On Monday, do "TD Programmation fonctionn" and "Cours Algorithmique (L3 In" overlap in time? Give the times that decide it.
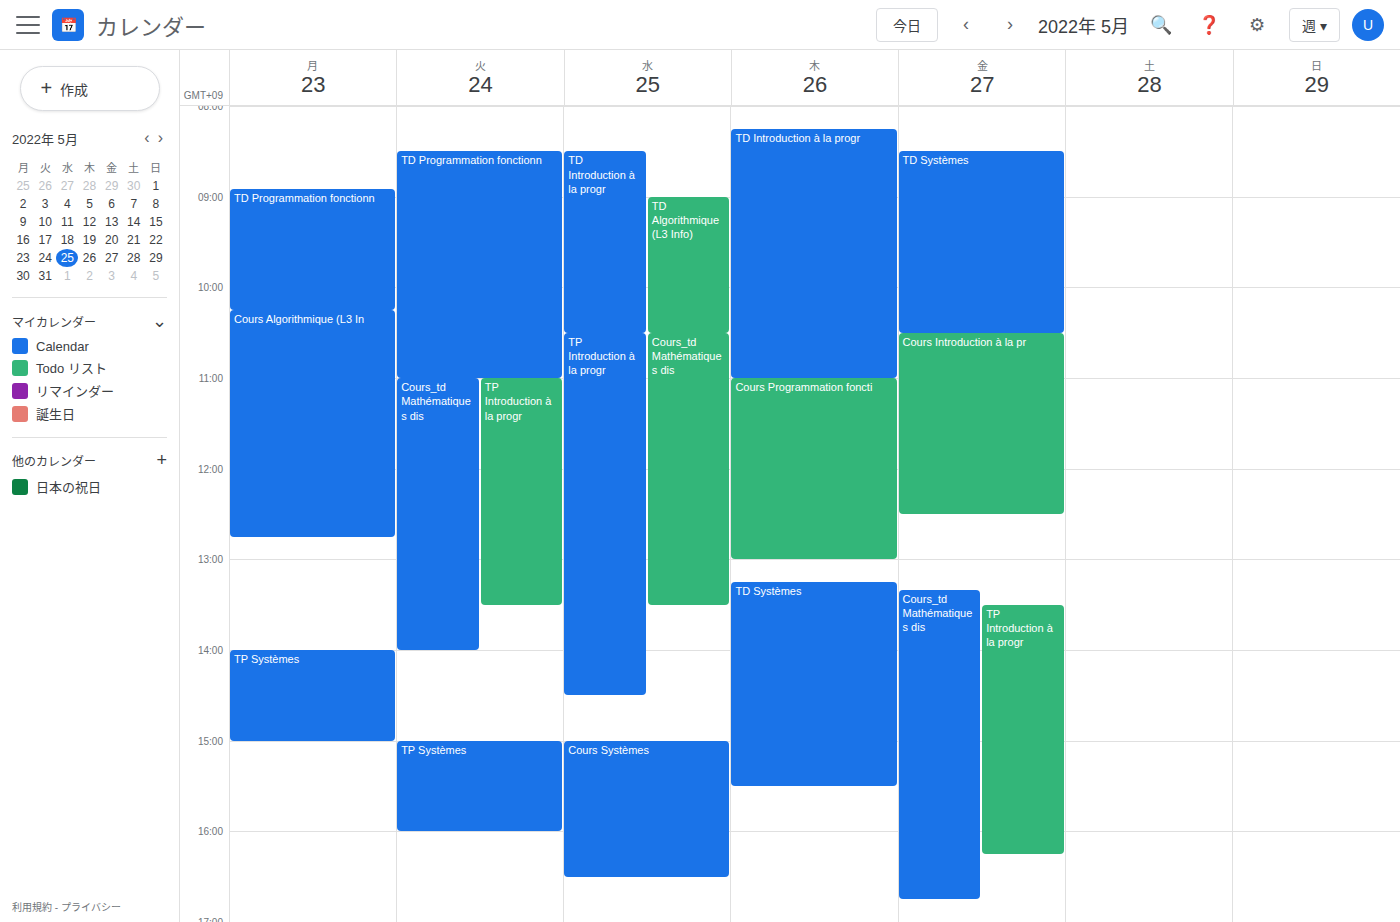
"TD Programmation fonctionn" ends at 10:15 AM, exactly when "Cours Algorithmique (L3 In" starts -- they touch but do not overlap.